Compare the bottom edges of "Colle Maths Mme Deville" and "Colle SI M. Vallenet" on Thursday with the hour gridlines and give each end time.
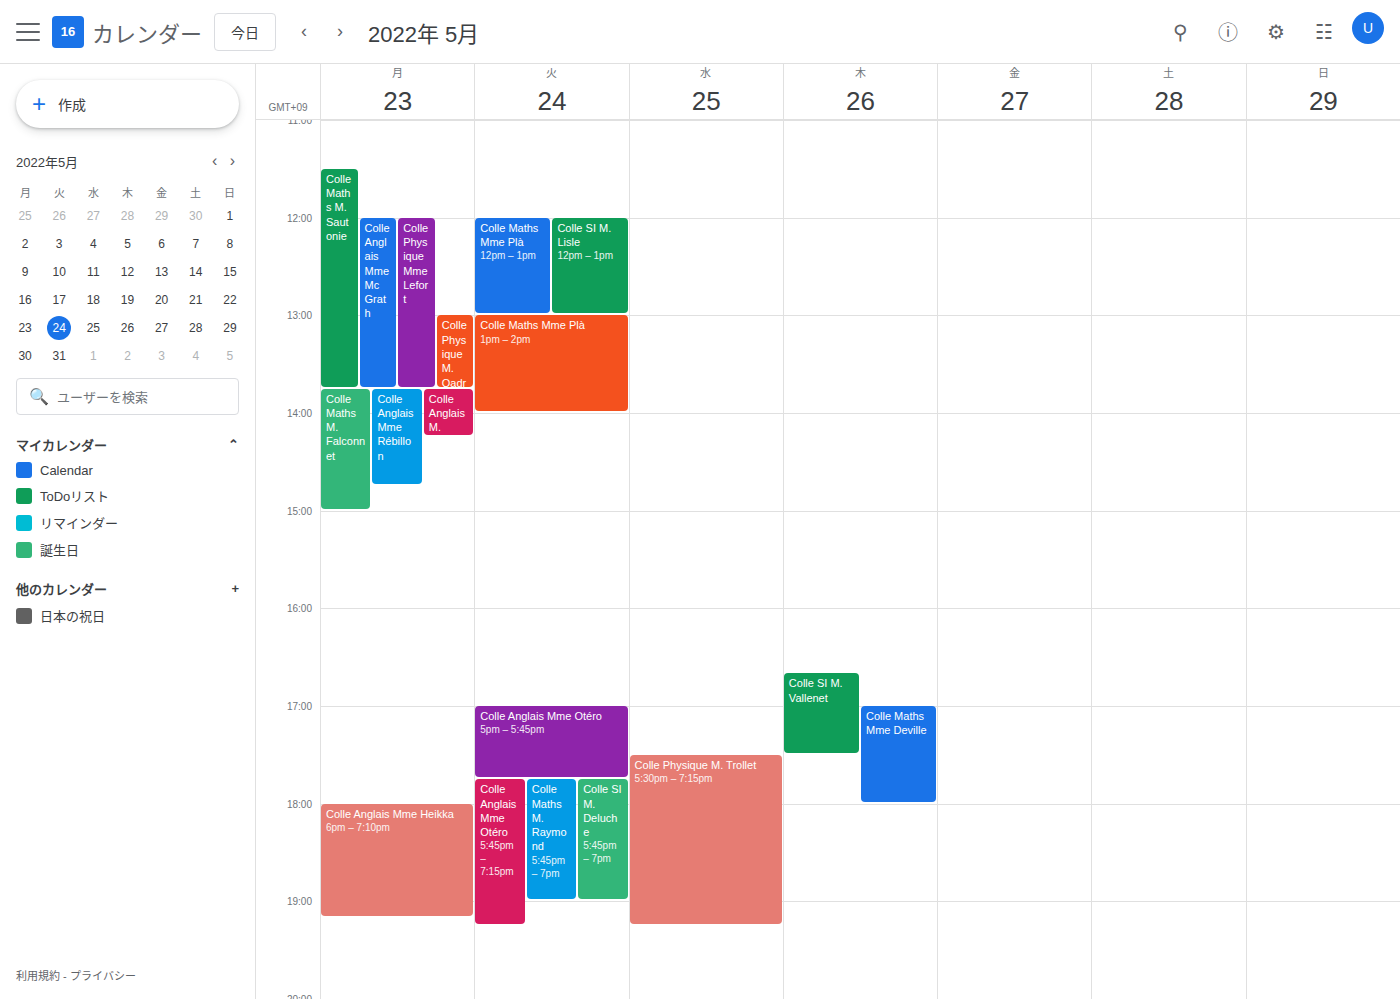
"Colle Maths Mme Deville": 6:00 PM, exactly on the 6 PM line. "Colle SI M. Vallenet": 5:30 PM, halfway between the 5 PM and 6 PM lines.